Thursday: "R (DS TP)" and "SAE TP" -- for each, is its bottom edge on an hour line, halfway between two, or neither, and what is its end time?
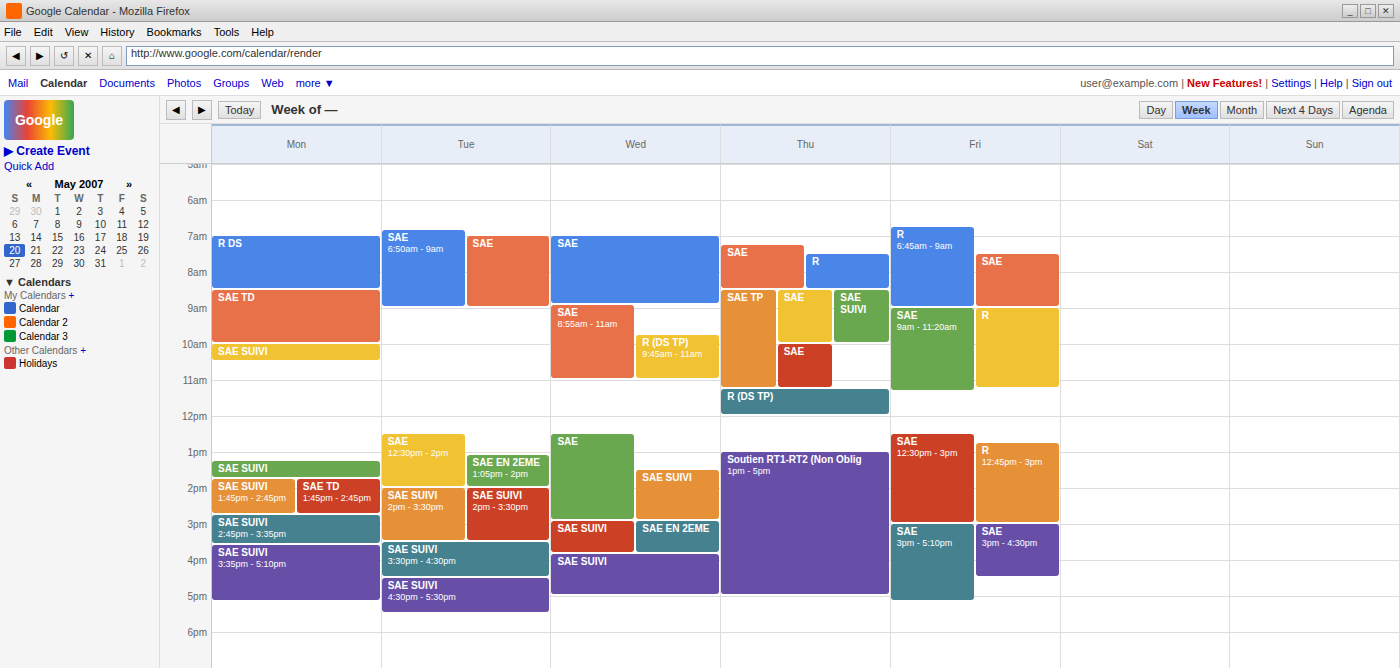
"R (DS TP)": 12:00 PM, exactly on the 12 PM line. "SAE TP": 11:15 AM, neither: a quarter of the way from the 11 AM line to the 12 PM line.